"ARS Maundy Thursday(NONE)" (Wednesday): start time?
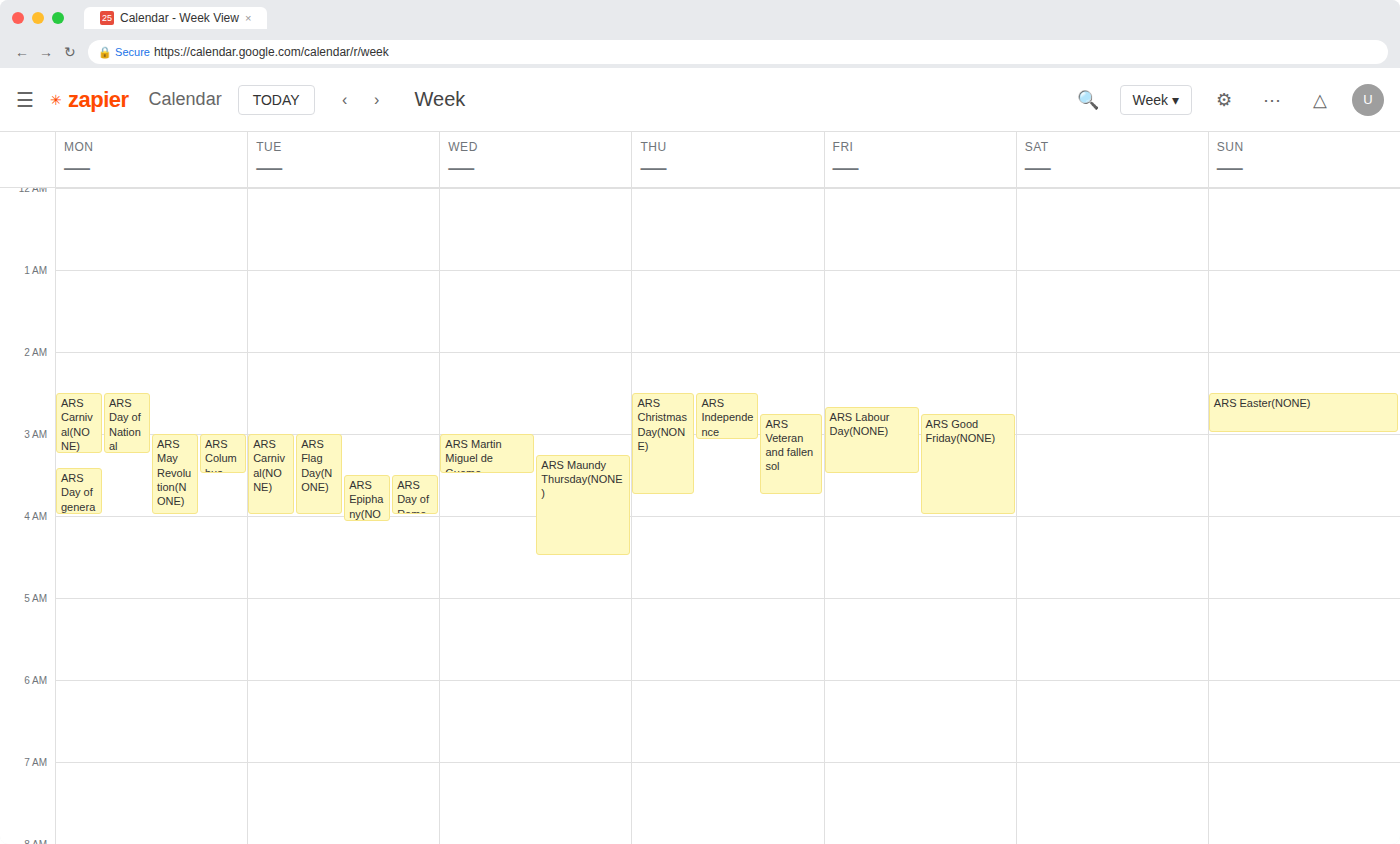
3:15 AM